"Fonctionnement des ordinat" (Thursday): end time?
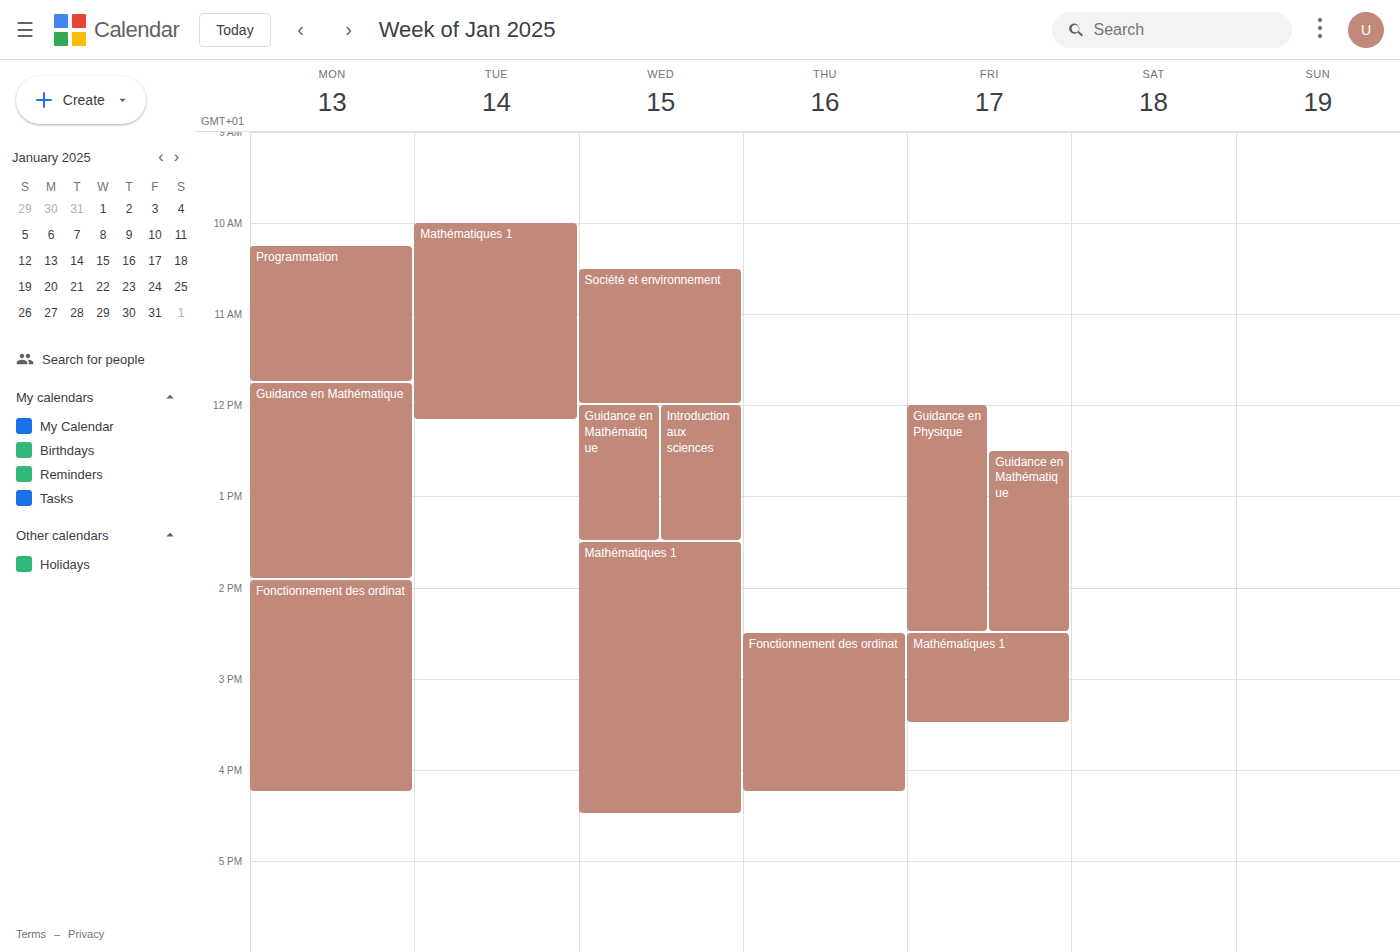
4:15 PM